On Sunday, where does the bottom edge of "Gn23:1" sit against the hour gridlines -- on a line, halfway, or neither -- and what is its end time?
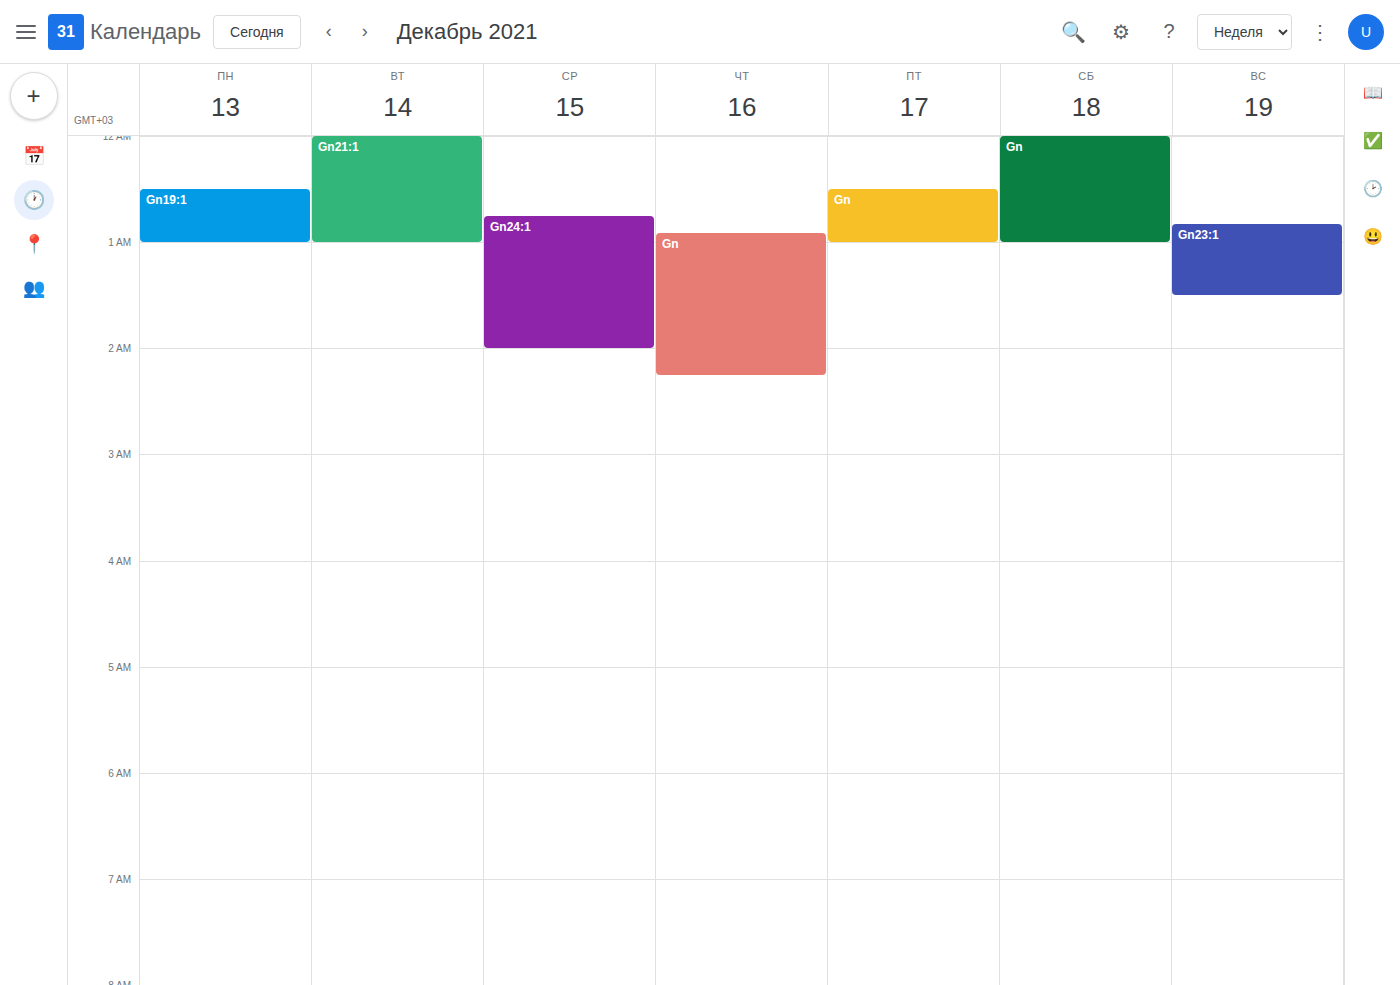
1:30 AM -- halfway between the 1 AM and 2 AM lines.